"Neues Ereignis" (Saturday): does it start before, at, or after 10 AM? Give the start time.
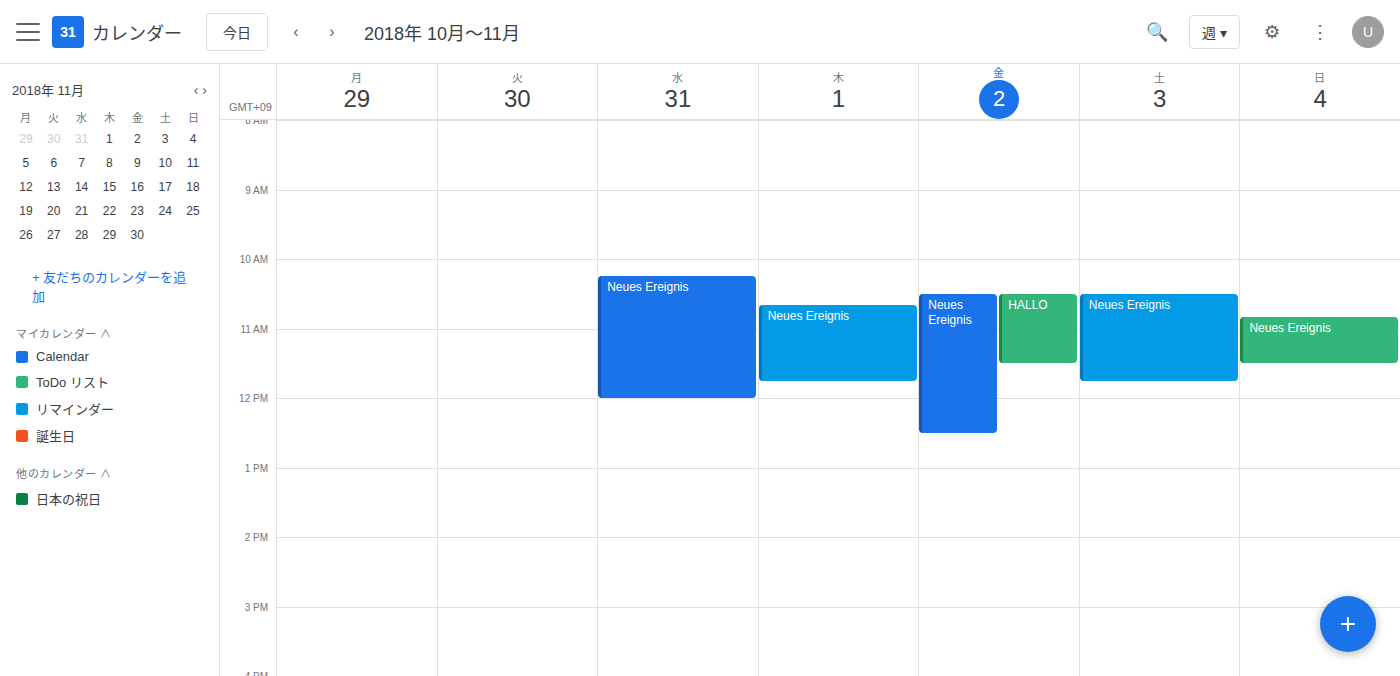
10:30 AM -- after 10 AM, 30 minutes below the 10 AM line.